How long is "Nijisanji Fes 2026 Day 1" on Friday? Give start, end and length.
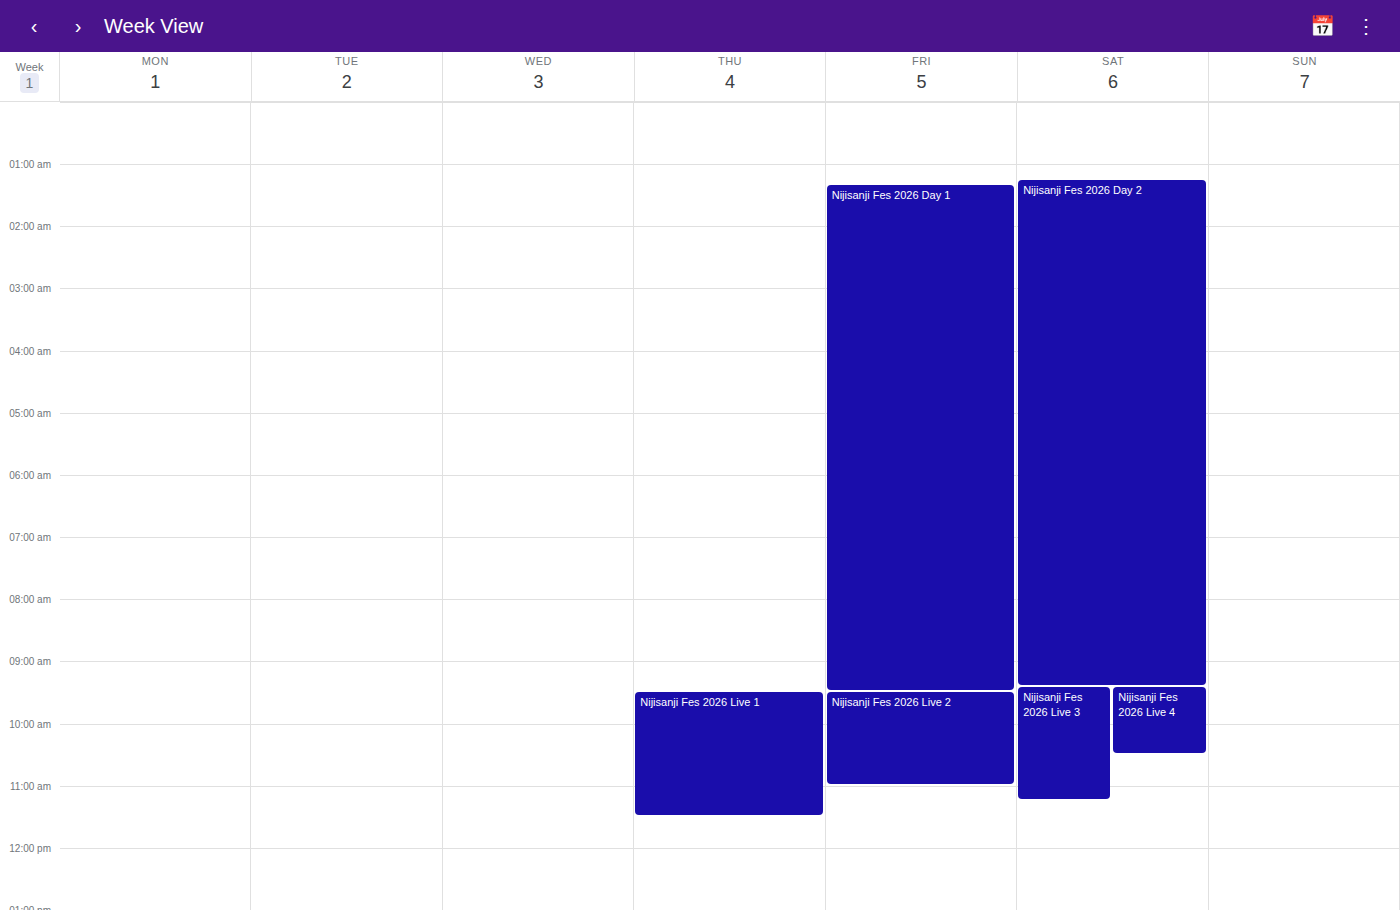
01:20 to 09:30, 8 hours 10 minutes